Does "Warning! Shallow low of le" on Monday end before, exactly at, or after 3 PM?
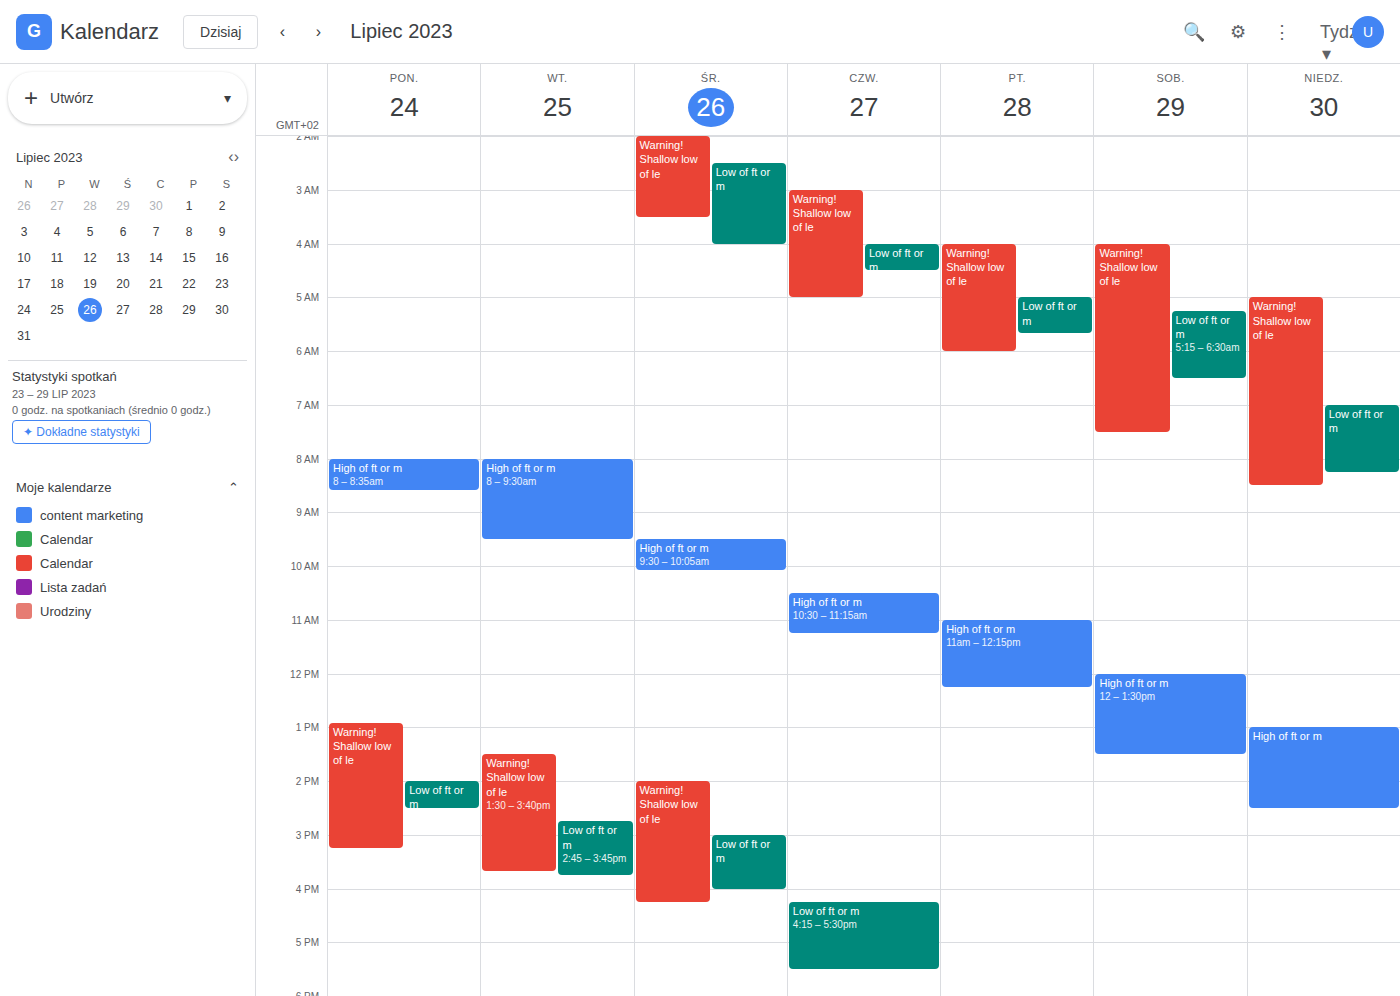
3:15 PM -- after 3 PM, 15 minutes below the 3 PM line.